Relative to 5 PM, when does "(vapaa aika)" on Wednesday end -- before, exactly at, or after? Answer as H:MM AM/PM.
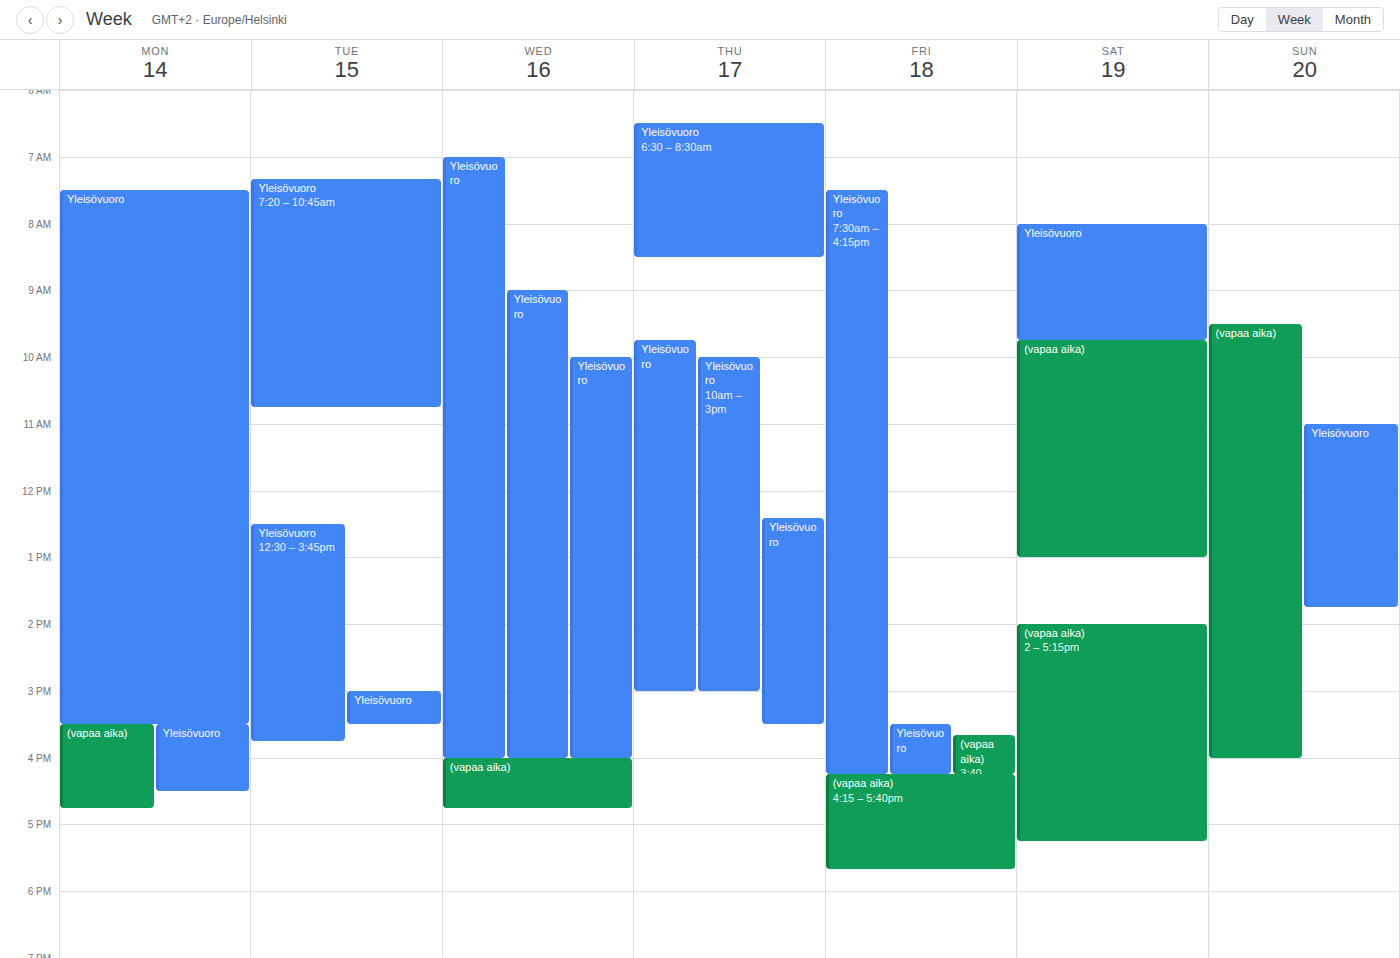
4:45 PM -- before 5 PM, 15 minutes above the 5 PM line.